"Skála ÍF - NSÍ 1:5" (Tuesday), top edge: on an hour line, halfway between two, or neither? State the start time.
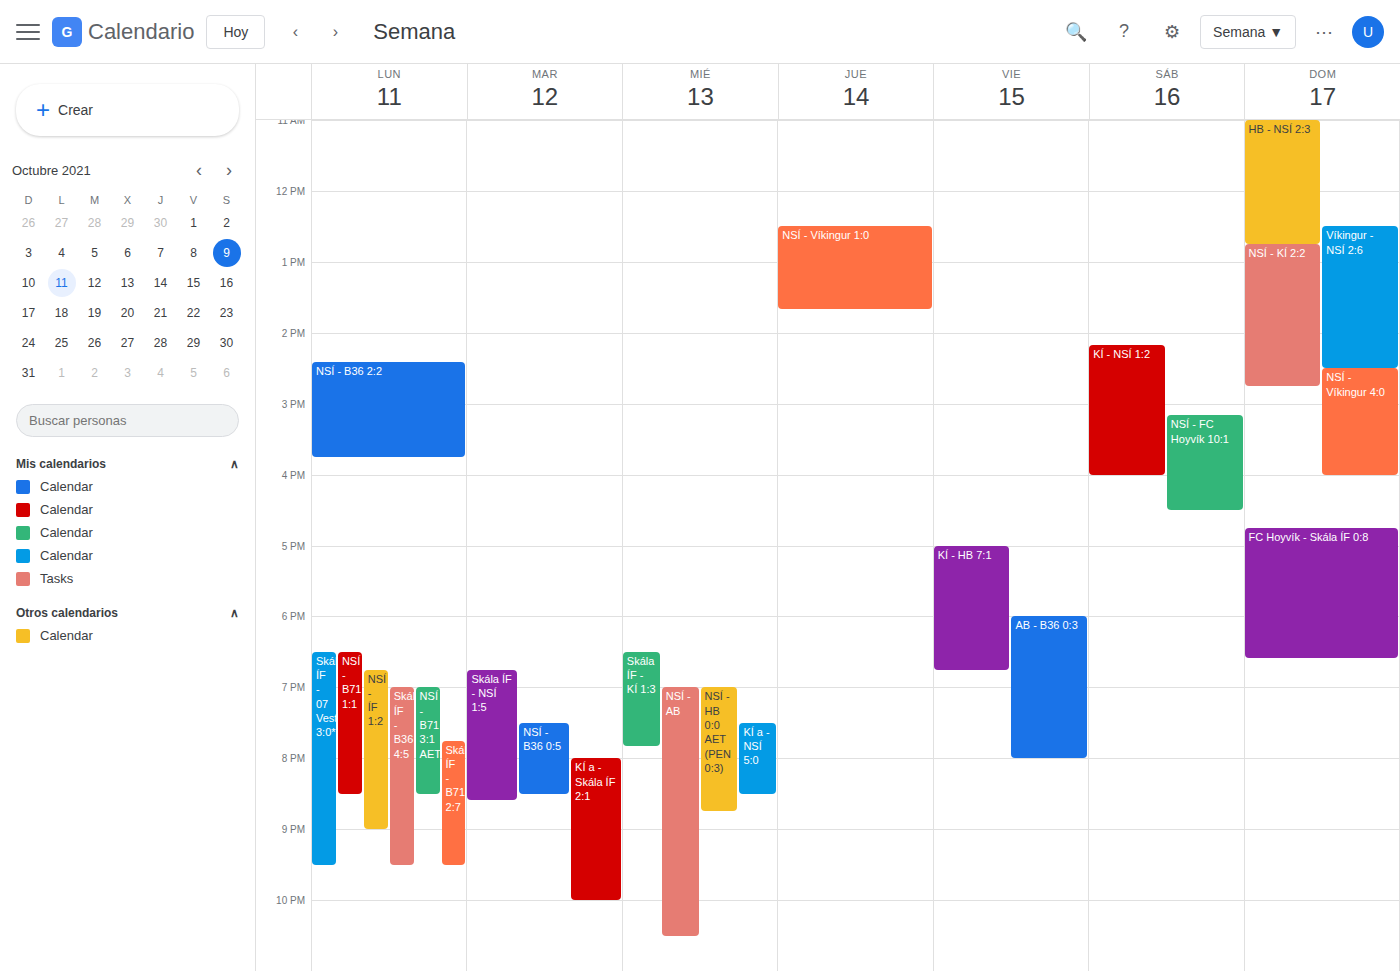
6:45 PM -- neither: three quarters of the way from the 6 PM line to the 7 PM line.